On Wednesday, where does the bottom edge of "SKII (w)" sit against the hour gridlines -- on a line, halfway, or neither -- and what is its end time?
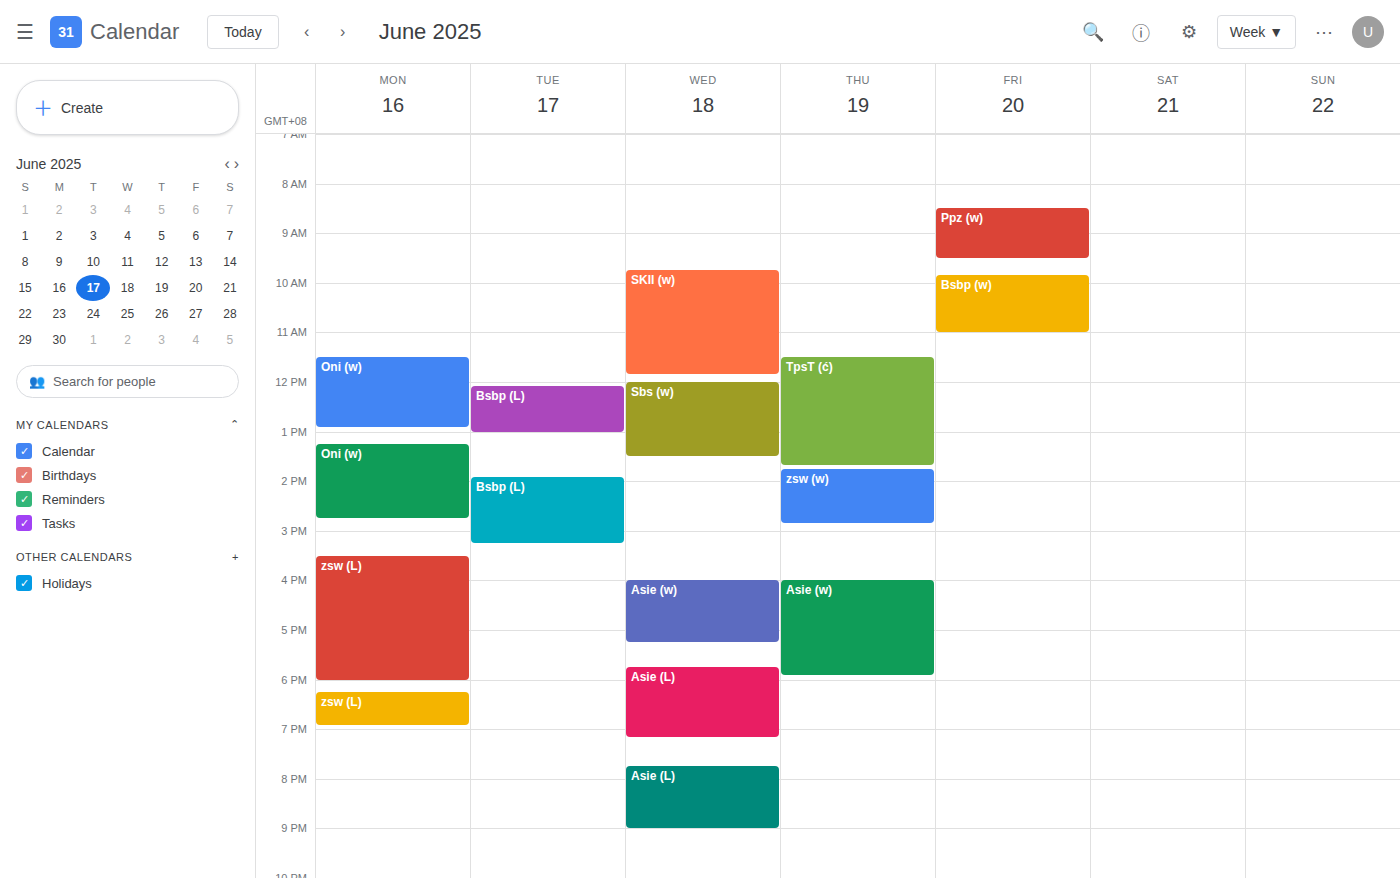
11:50 AM -- neither: 50 minutes below the 11 AM line and 10 minutes above the 12 PM line.